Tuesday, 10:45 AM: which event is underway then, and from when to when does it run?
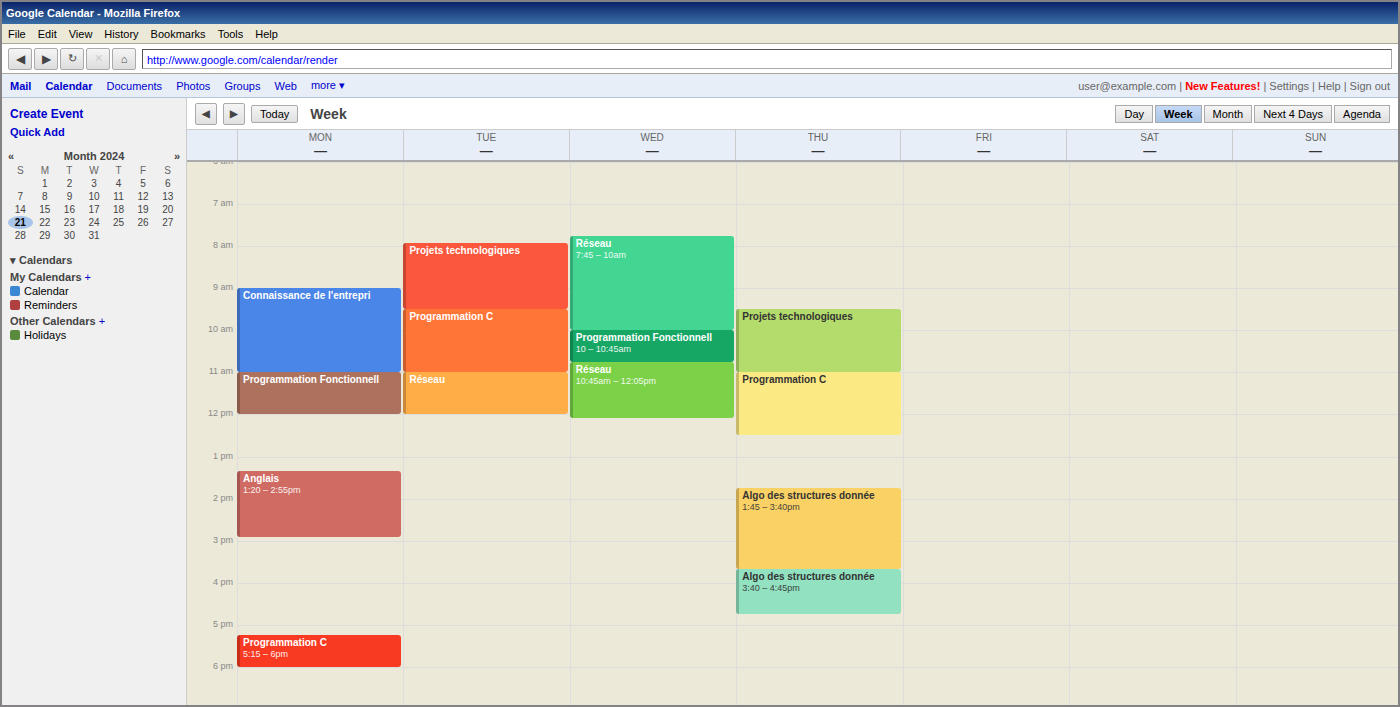
"Programmation C", 9:30 AM to 11:00 AM